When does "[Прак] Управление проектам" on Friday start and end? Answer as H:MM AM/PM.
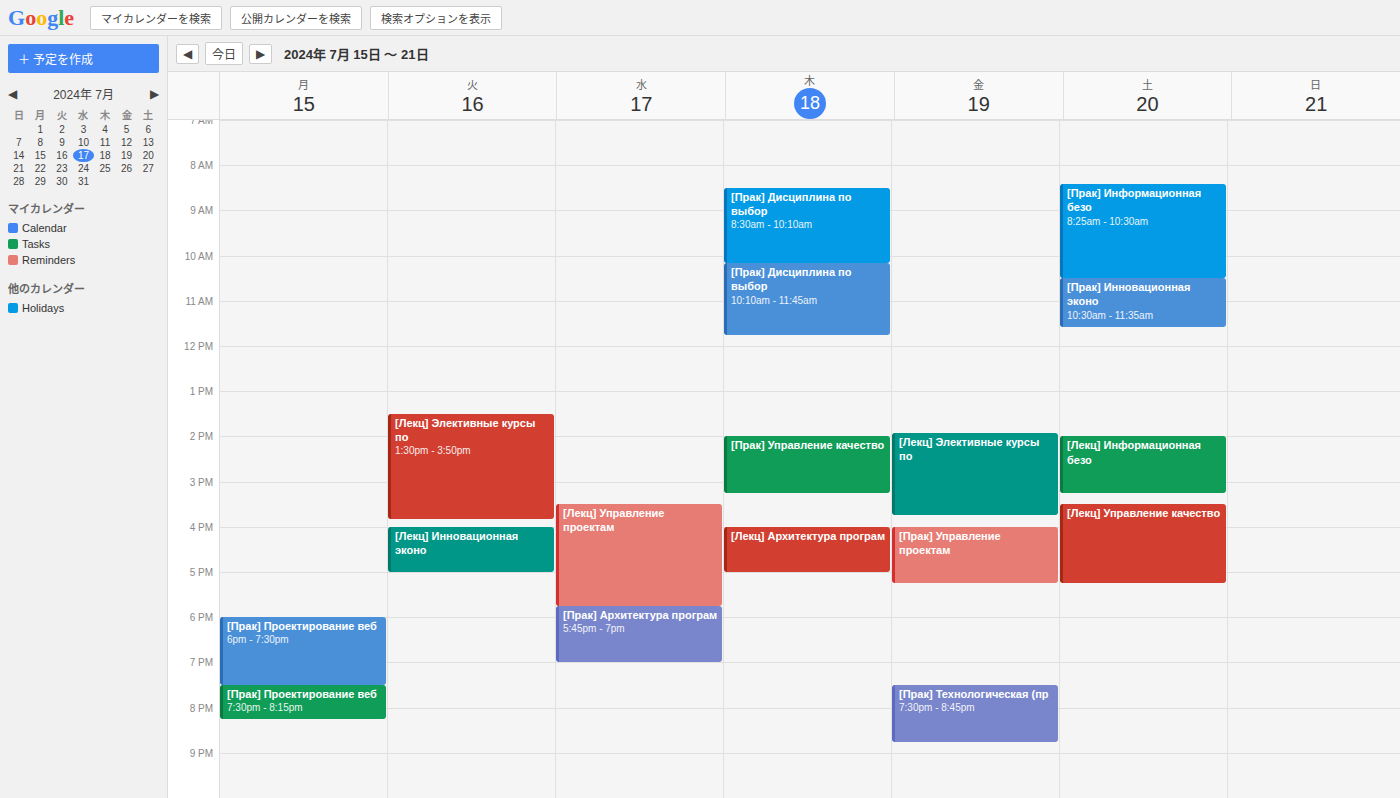
4:00 PM to 5:15 PM